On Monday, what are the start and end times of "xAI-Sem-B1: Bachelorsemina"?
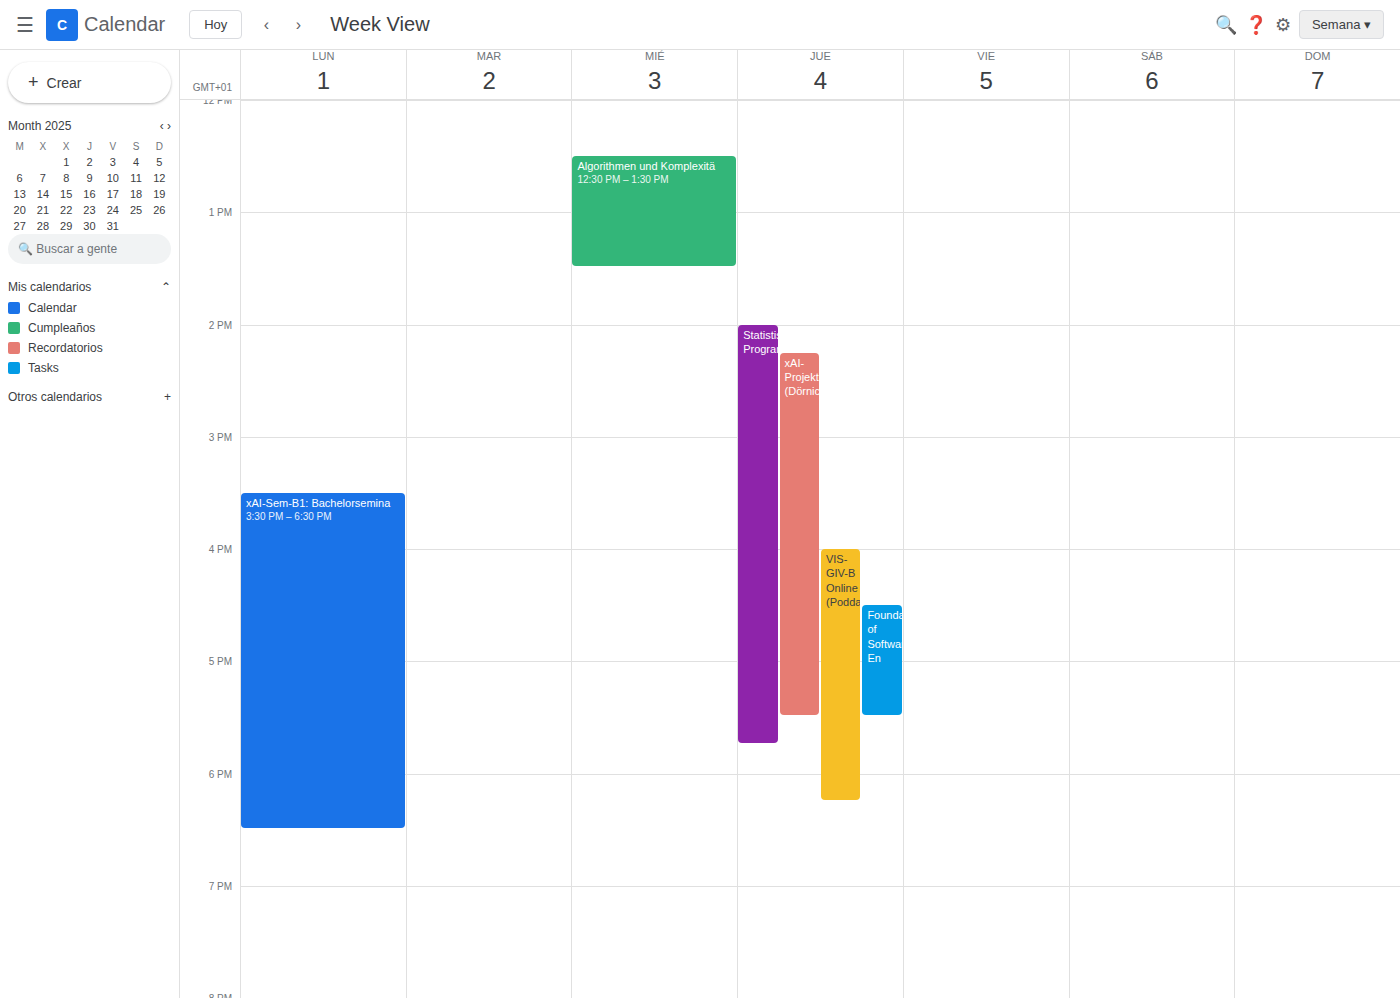
3:30 PM to 6:30 PM